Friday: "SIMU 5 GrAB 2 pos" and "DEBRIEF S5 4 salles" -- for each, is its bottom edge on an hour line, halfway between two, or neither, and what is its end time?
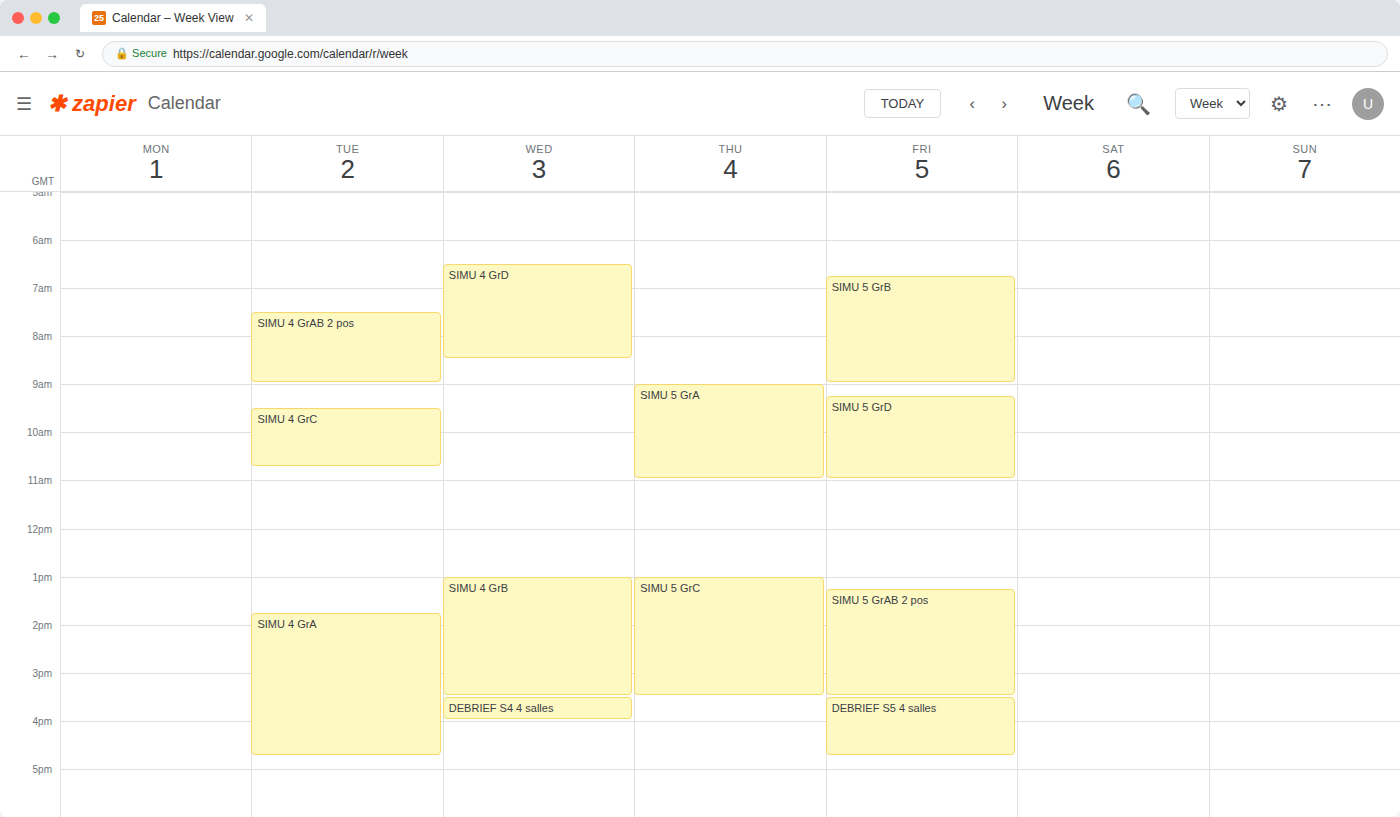
"SIMU 5 GrAB 2 pos": 3:30 PM, halfway between the 3 PM and 4 PM lines. "DEBRIEF S5 4 salles": 4:45 PM, neither: three quarters of the way from the 4 PM line to the 5 PM line.